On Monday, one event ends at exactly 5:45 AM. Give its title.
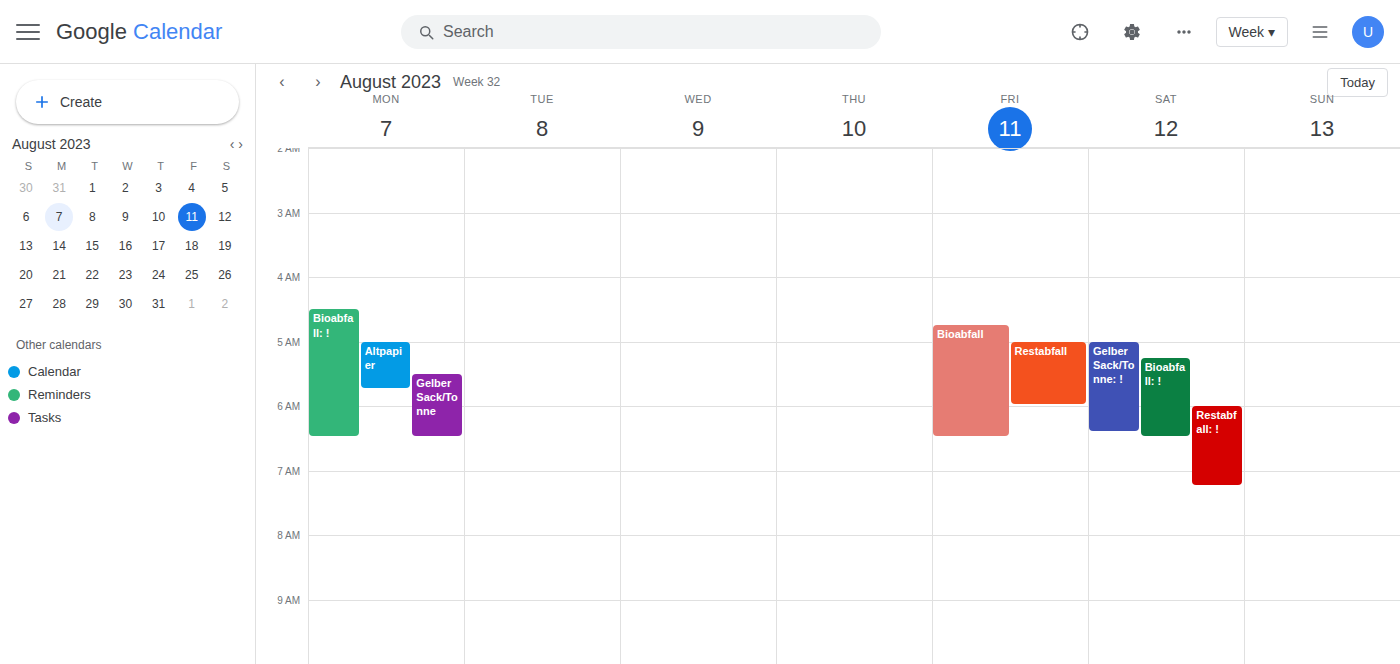
"Altpapier"